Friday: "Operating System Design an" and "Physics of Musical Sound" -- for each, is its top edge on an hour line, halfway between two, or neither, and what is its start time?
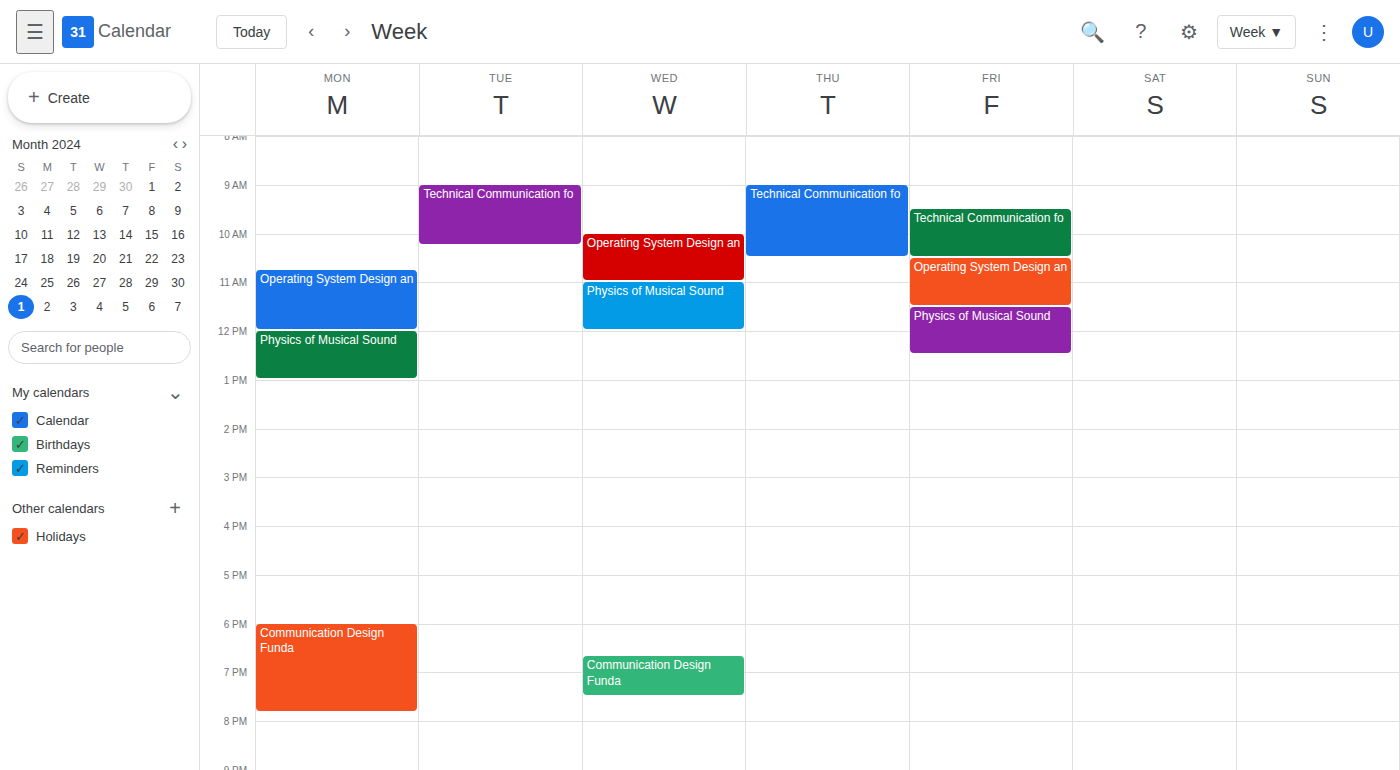
"Operating System Design an": 10:30 AM, halfway between the 10 AM and 11 AM lines. "Physics of Musical Sound": 11:30 AM, halfway between the 11 AM and 12 PM lines.